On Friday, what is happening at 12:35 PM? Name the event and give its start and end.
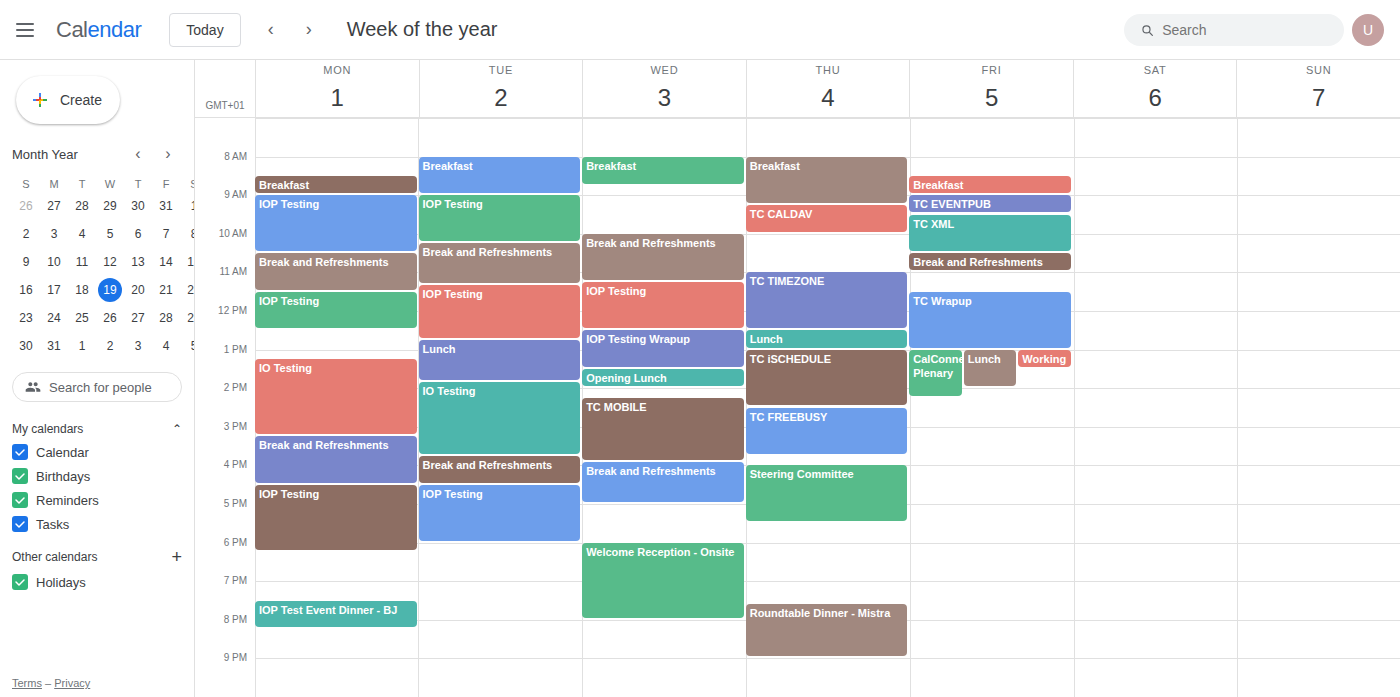
"TC Wrapup", 11:30 AM to 1:00 PM